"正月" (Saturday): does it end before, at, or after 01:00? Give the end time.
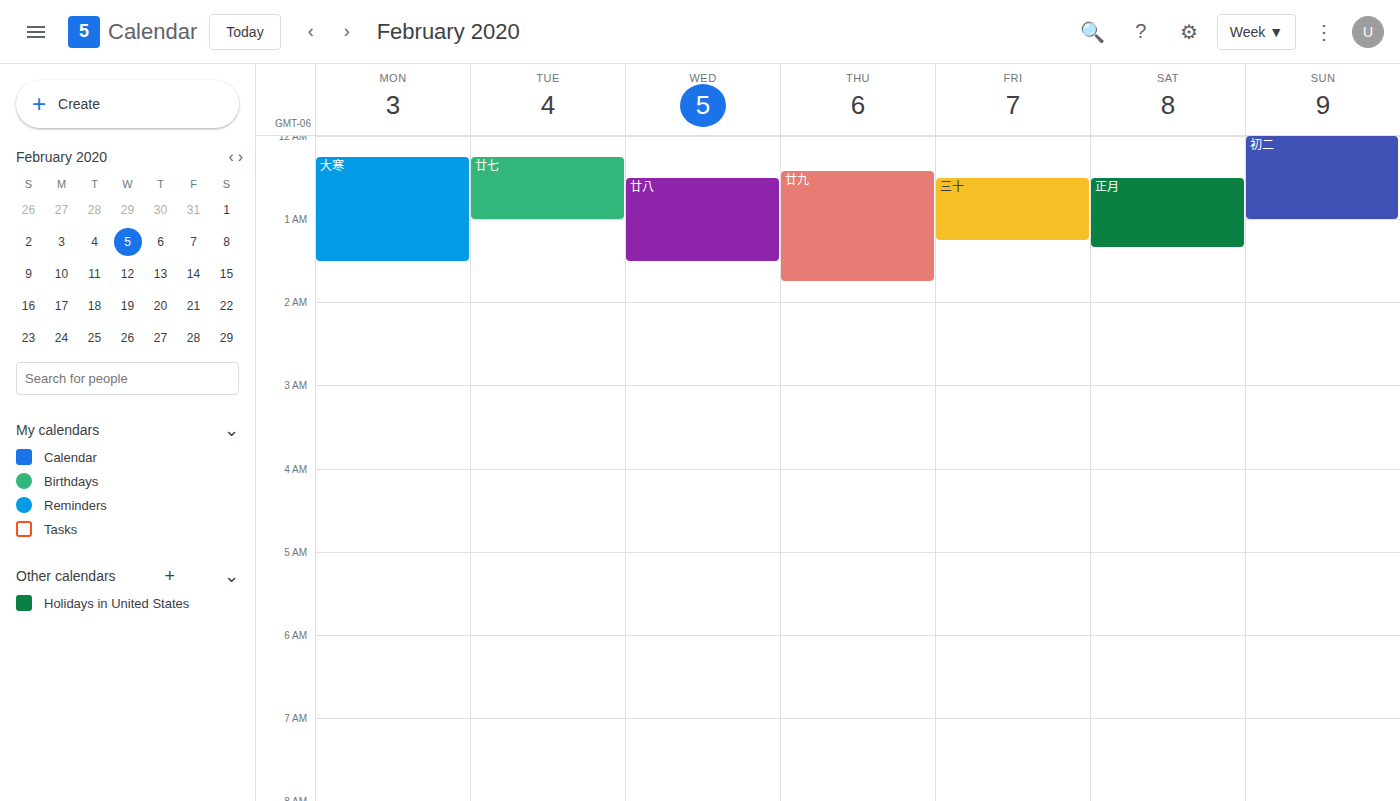
01:20 -- after 01:00, 20 minutes below the 01:00 line.